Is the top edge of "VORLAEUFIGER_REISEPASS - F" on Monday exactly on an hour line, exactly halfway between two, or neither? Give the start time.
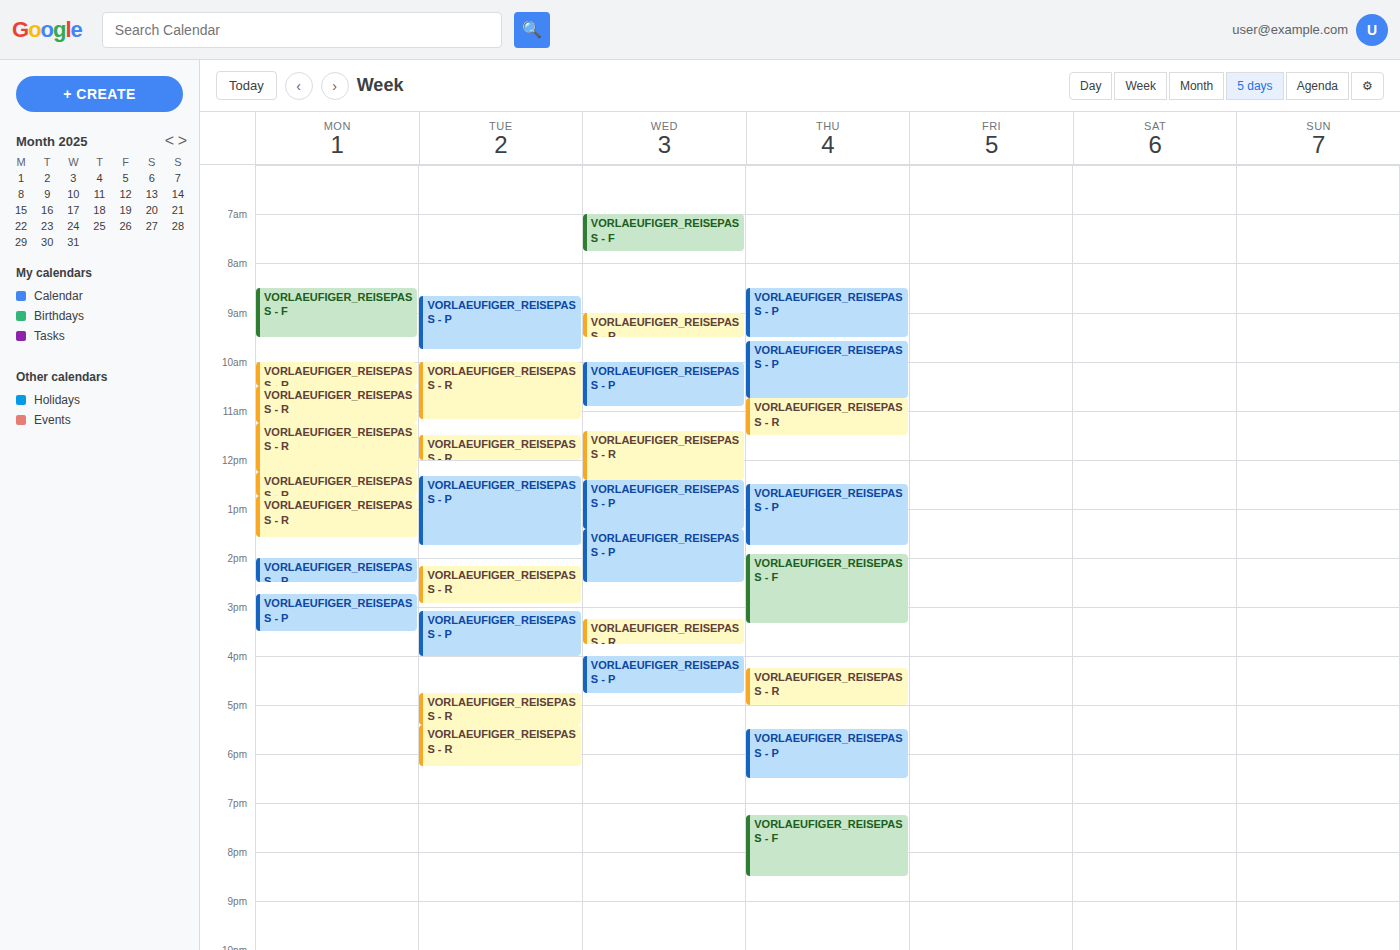
08:30 -- halfway between the 08:00 and 09:00 lines.